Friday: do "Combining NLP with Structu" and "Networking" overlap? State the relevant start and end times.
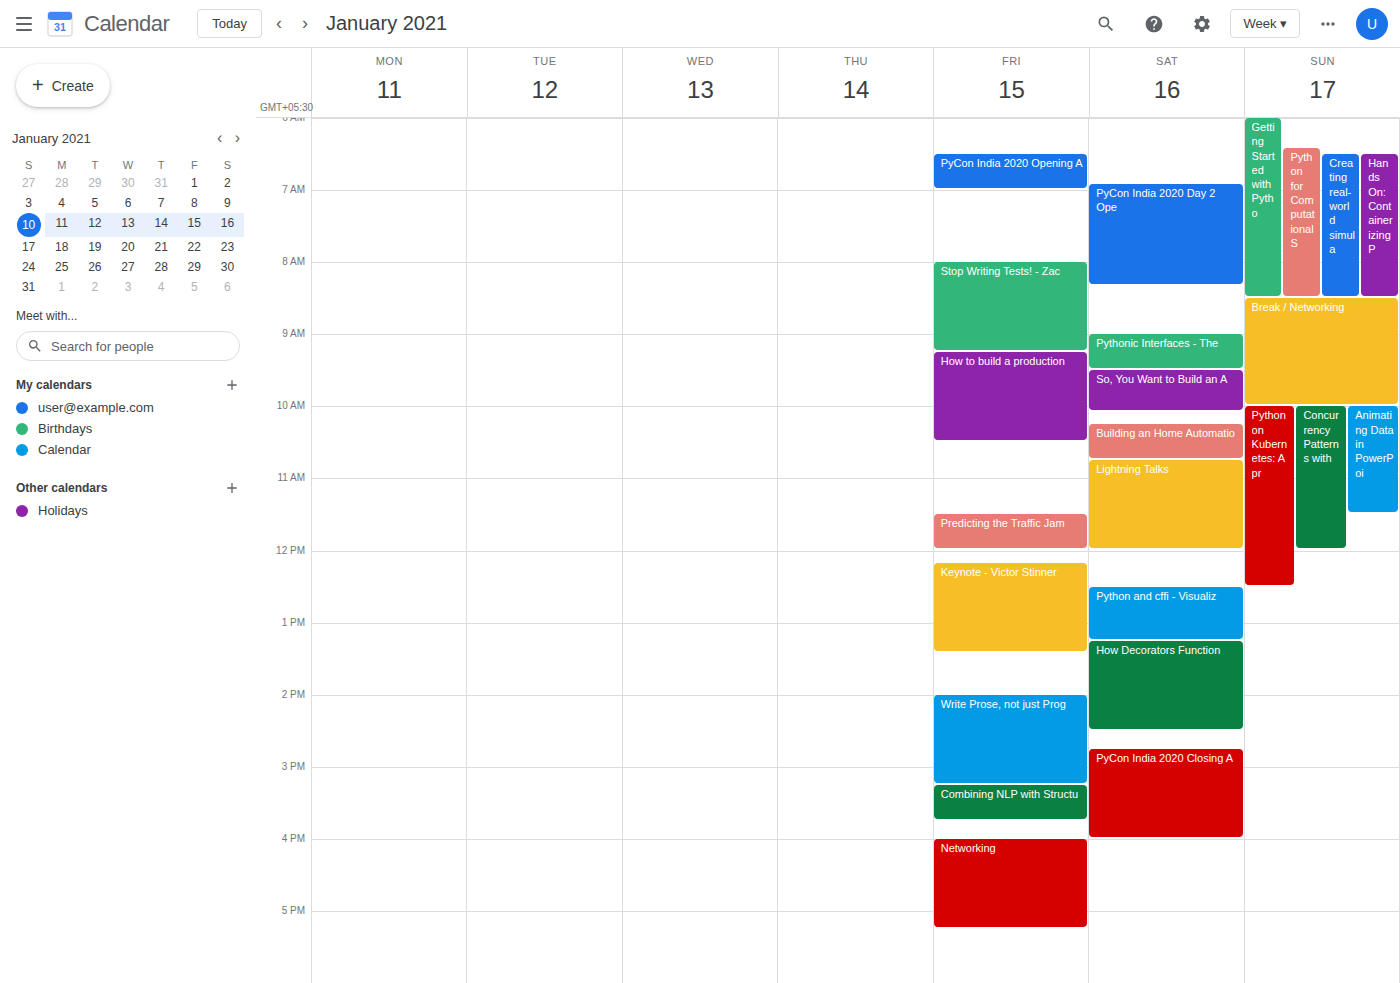
"Combining NLP with Structu" ends at 3:45 PM and "Networking" starts at 4:00 PM -- no overlap.